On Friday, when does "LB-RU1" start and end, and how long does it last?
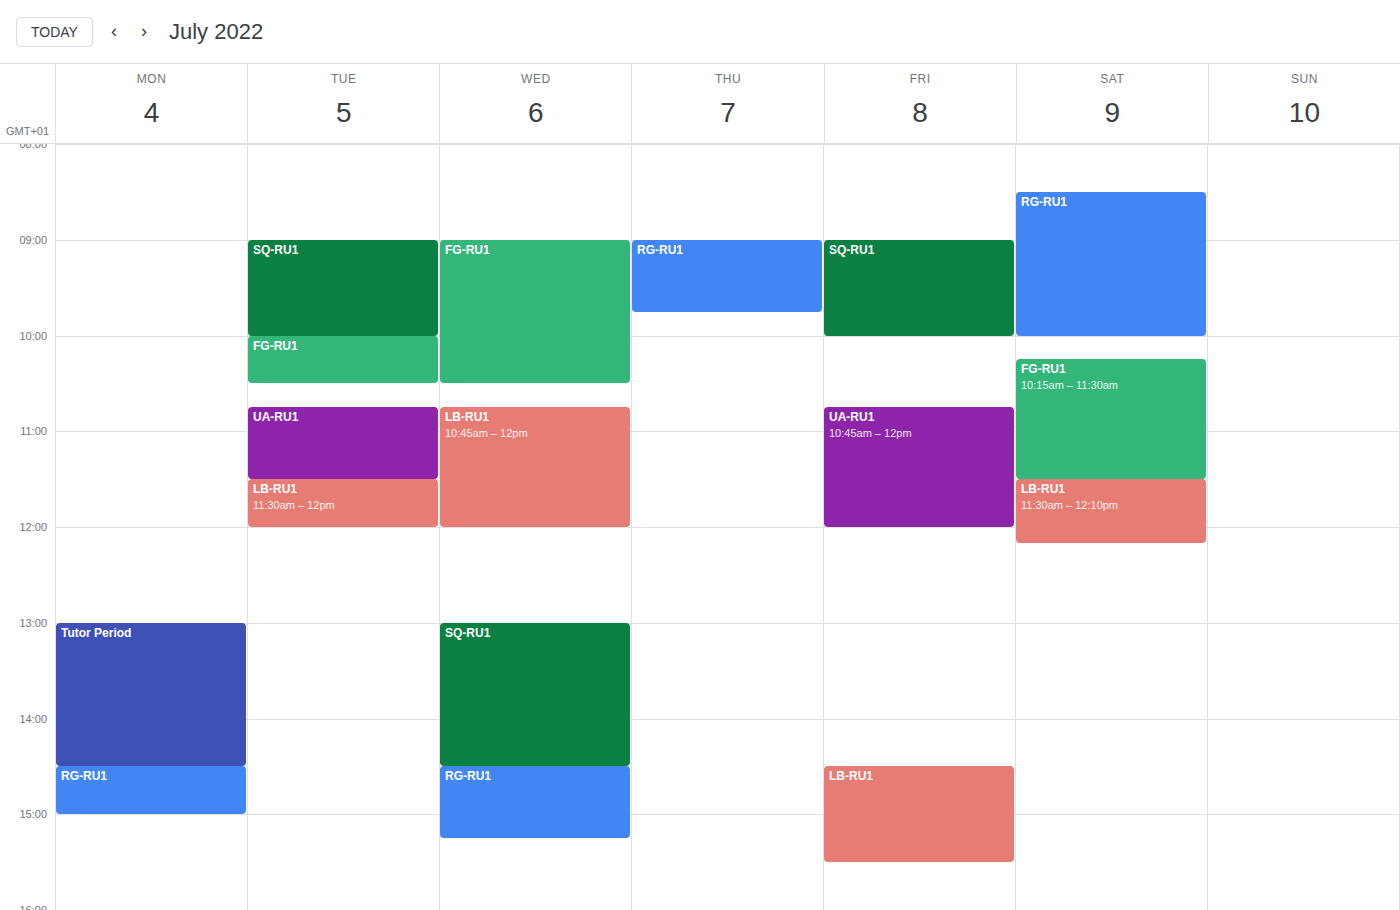
14:30 to 15:30, 1 hour